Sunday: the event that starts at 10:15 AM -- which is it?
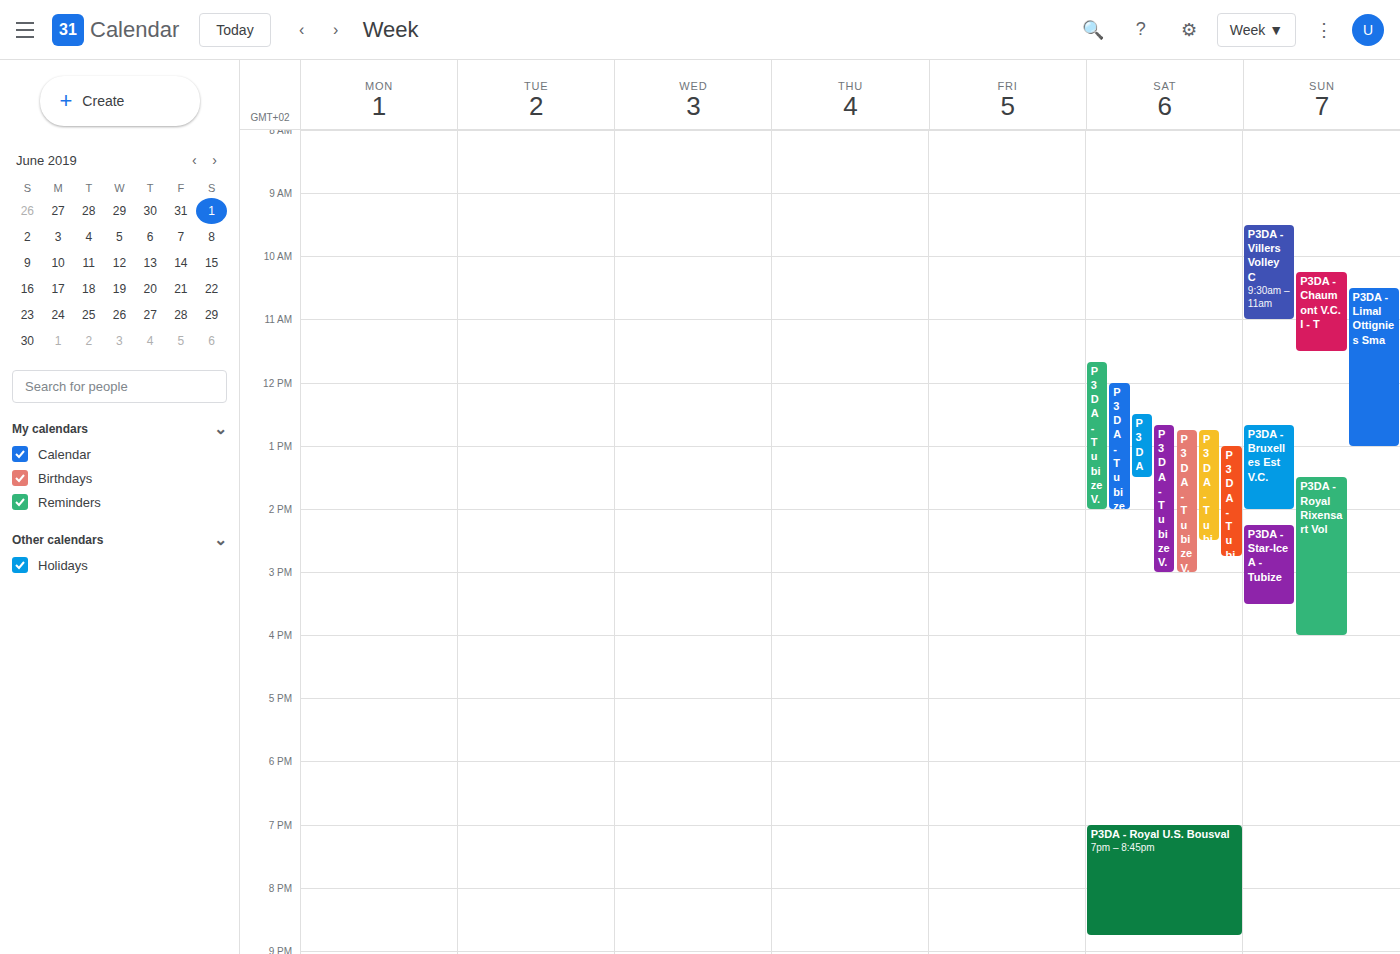
"P3DA - Chaumont V.C. I - T"